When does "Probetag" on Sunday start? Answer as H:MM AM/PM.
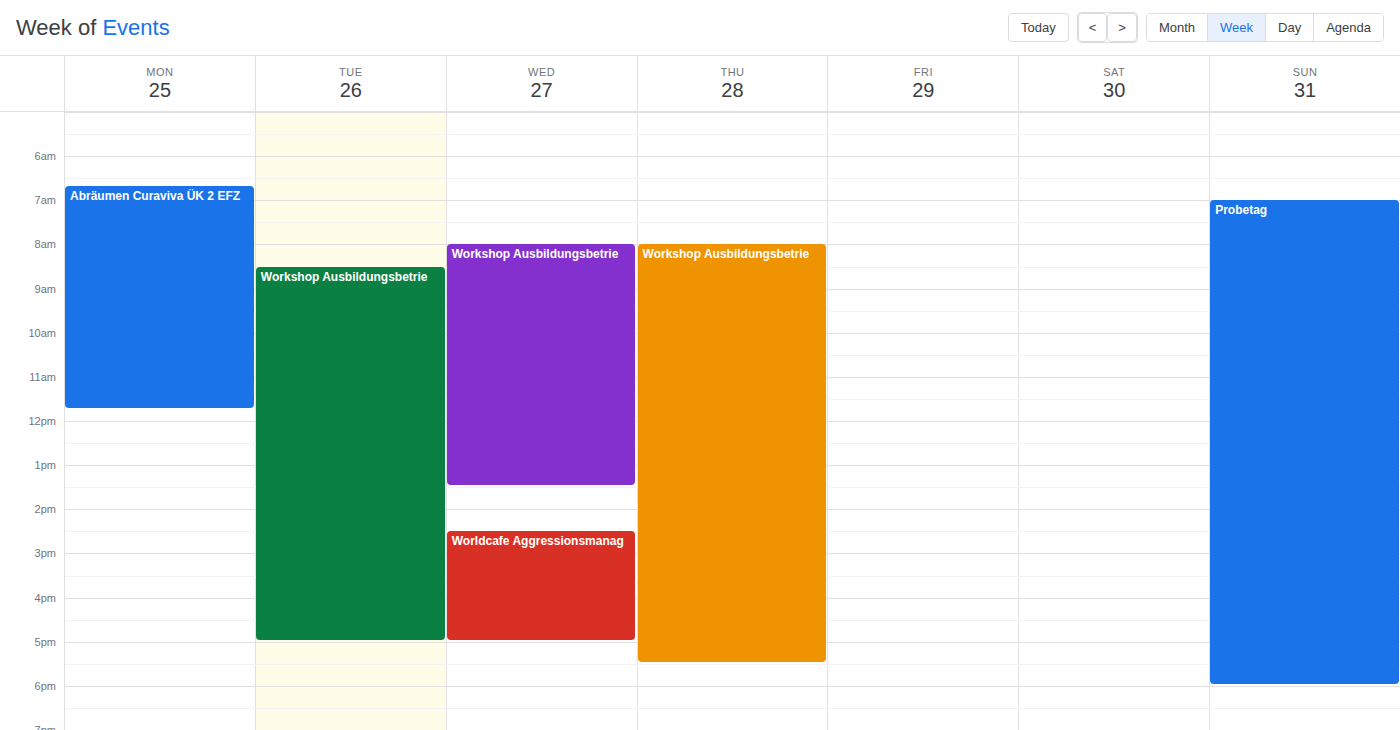
7:00 AM